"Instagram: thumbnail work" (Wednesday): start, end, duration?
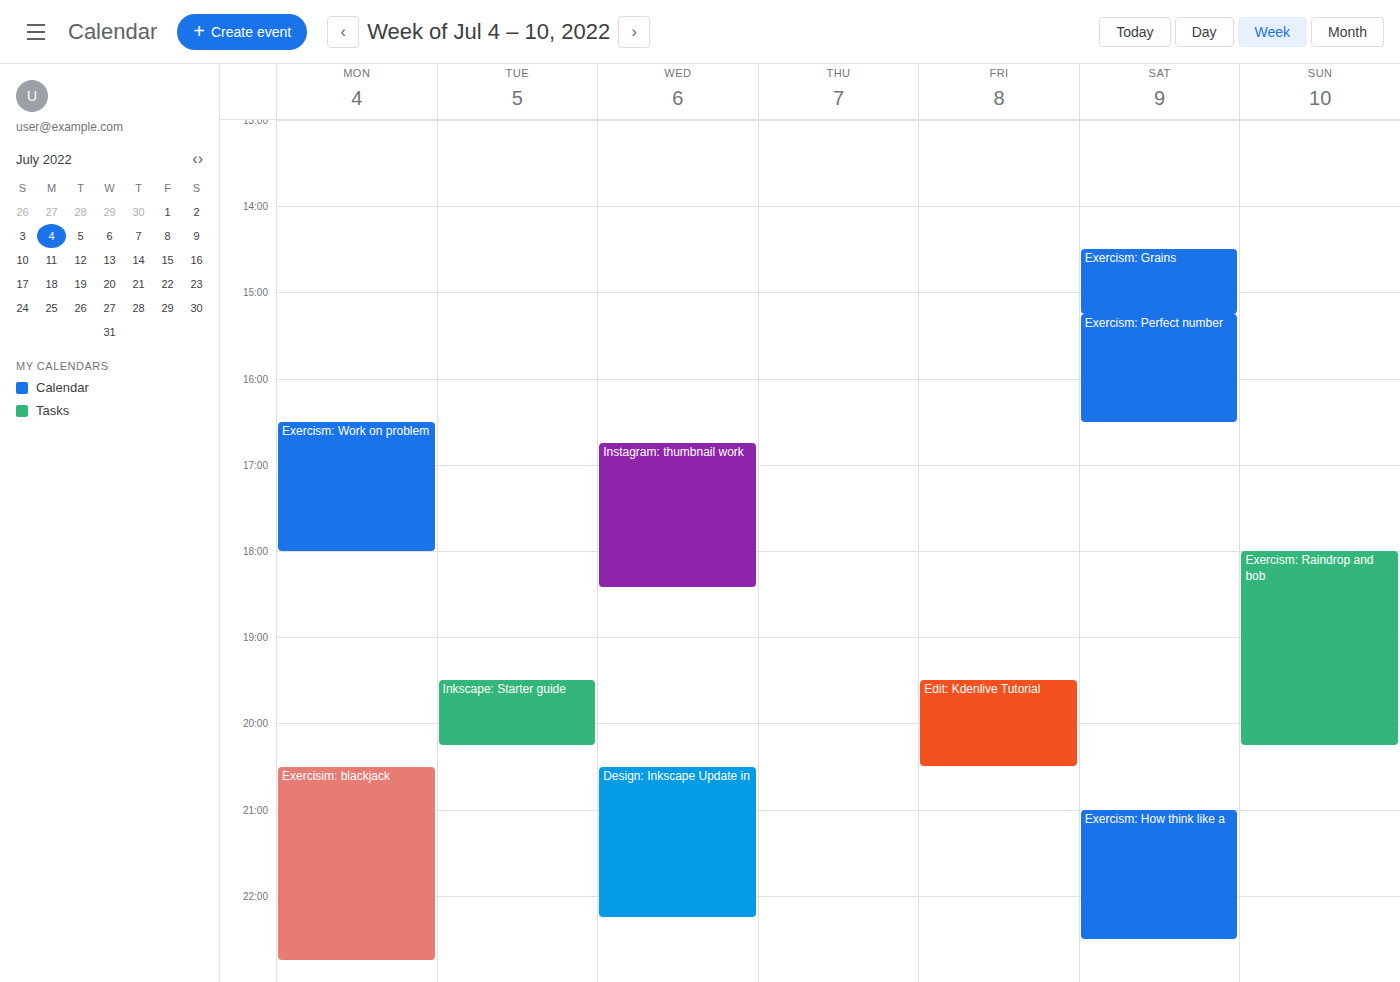
4:45 PM to 6:25 PM, 1 hour 40 minutes